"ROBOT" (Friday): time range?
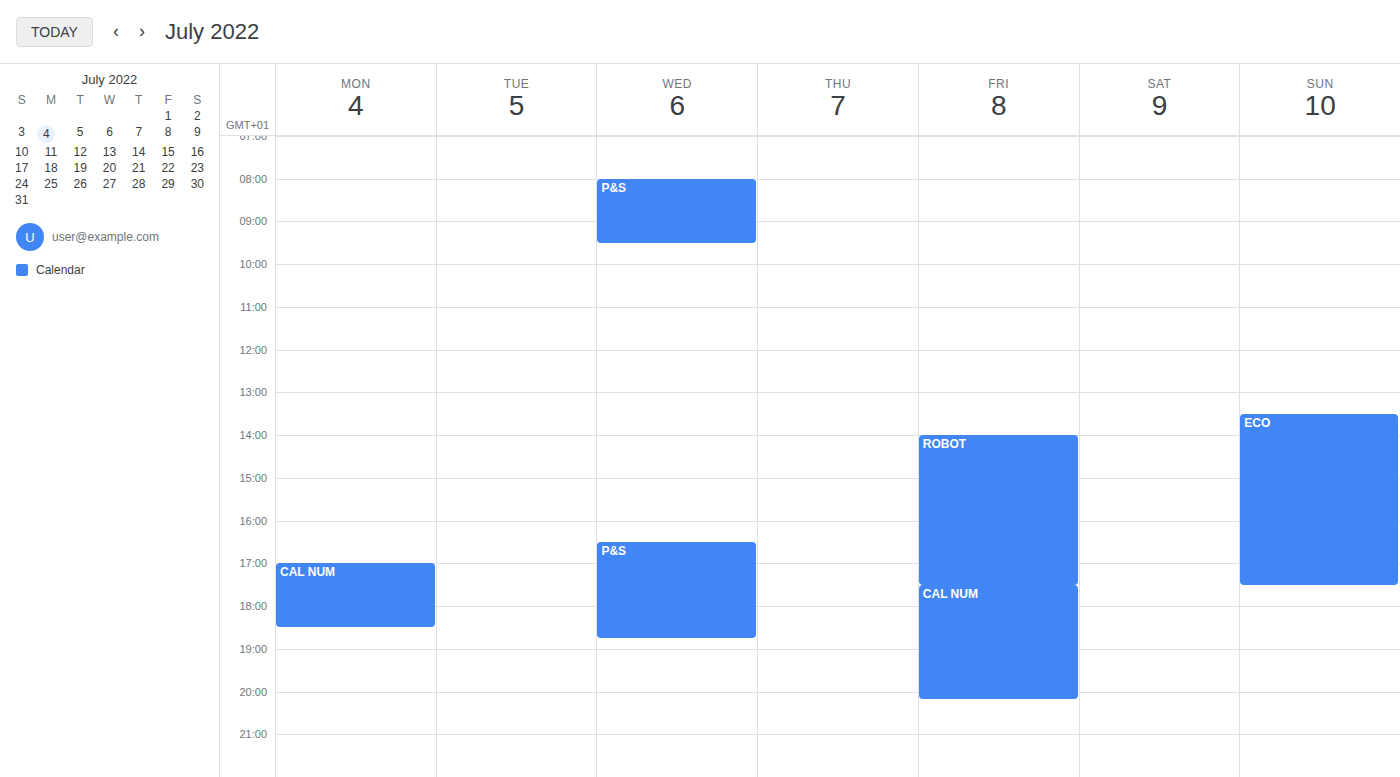
2:00 PM to 5:30 PM